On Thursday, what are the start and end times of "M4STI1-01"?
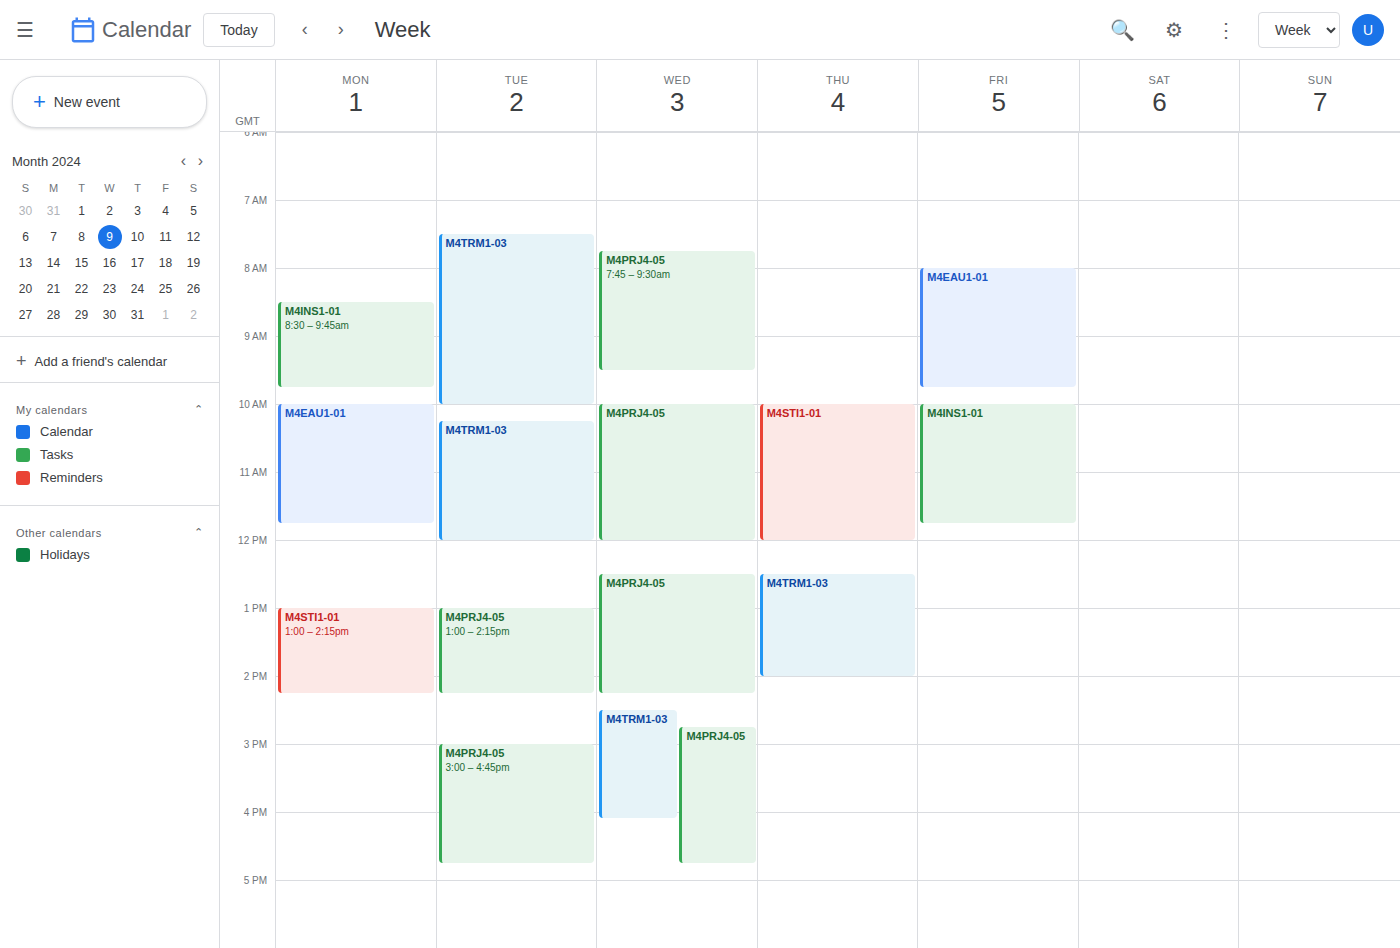
10:00 AM to 12:00 PM